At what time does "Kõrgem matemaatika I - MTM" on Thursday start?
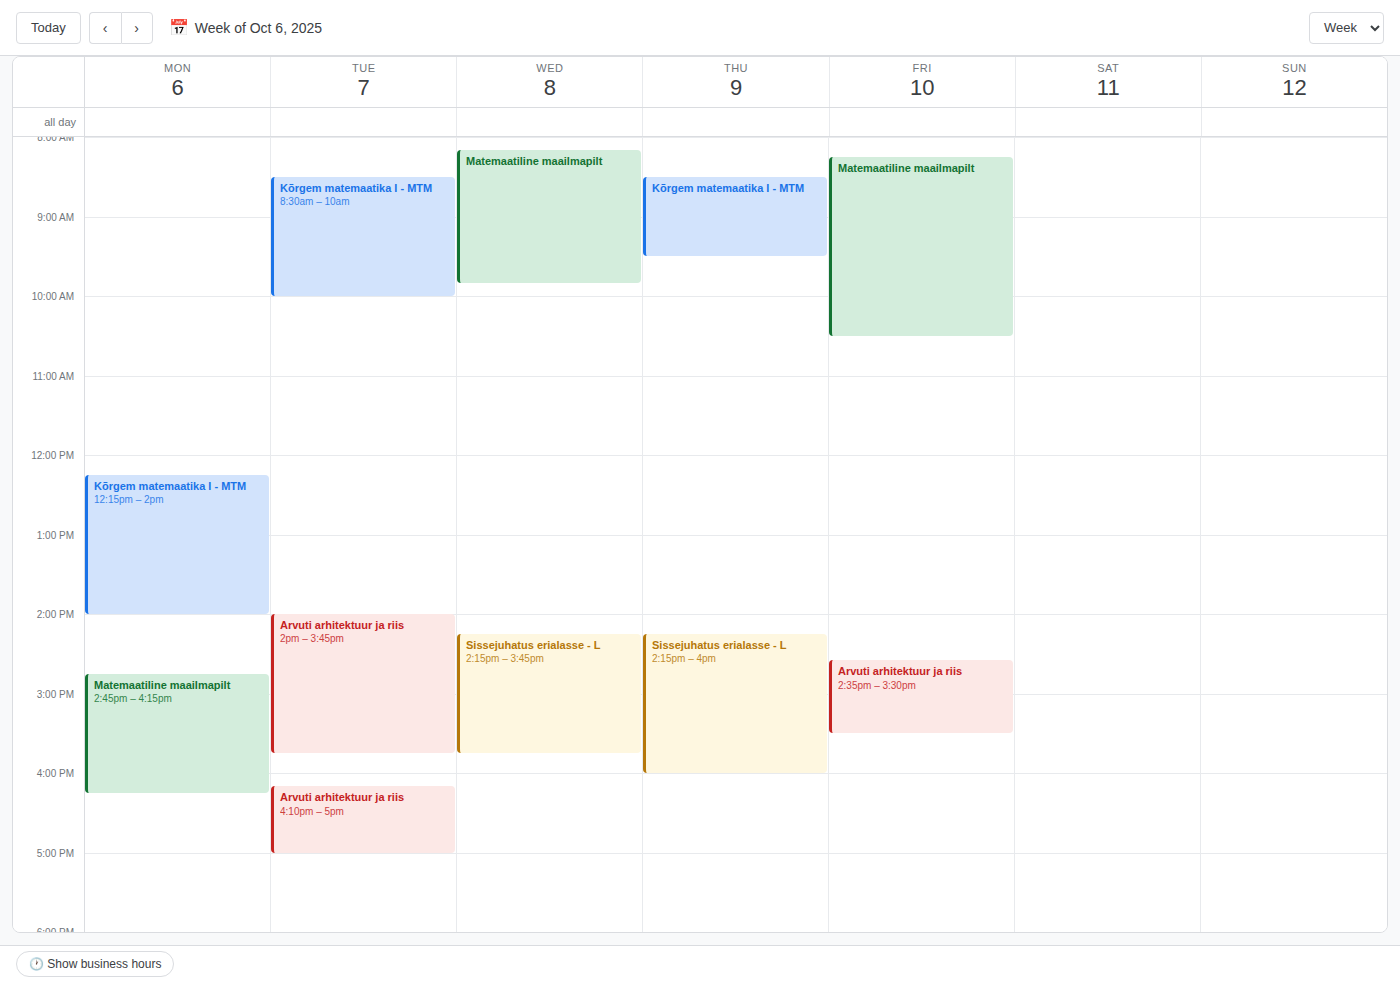
8:30 AM